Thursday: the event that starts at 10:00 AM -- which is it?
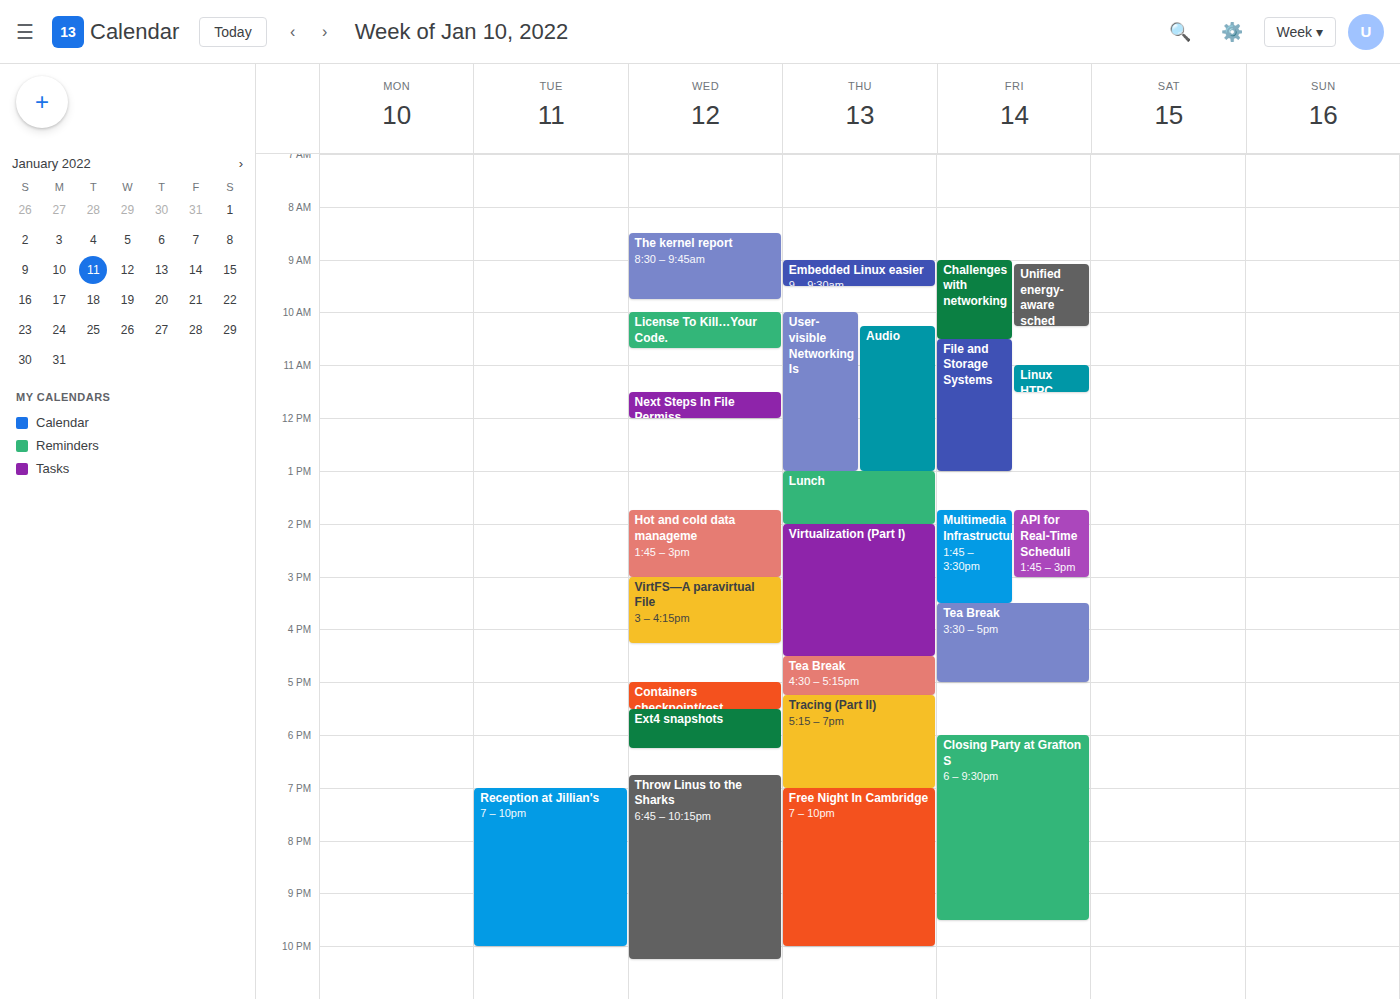
"User-visible Networking Is"